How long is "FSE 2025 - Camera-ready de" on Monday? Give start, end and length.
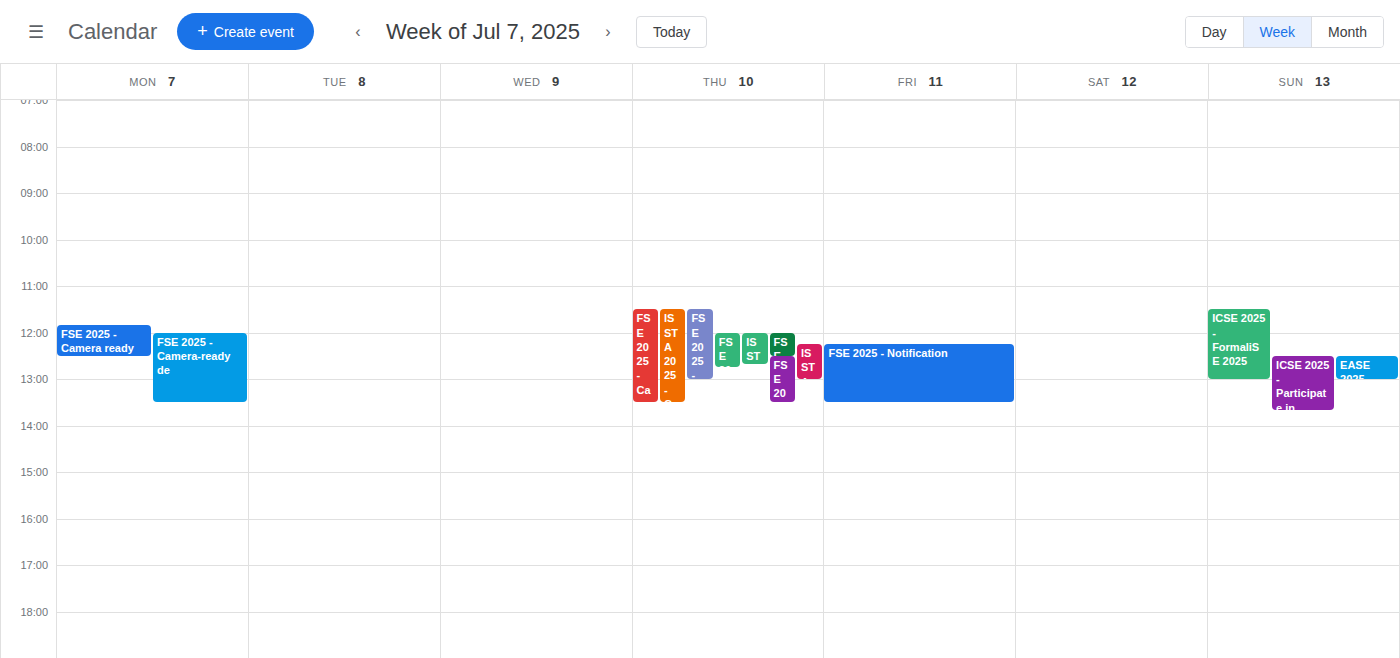
12:00 to 13:30, 1 hour 30 minutes